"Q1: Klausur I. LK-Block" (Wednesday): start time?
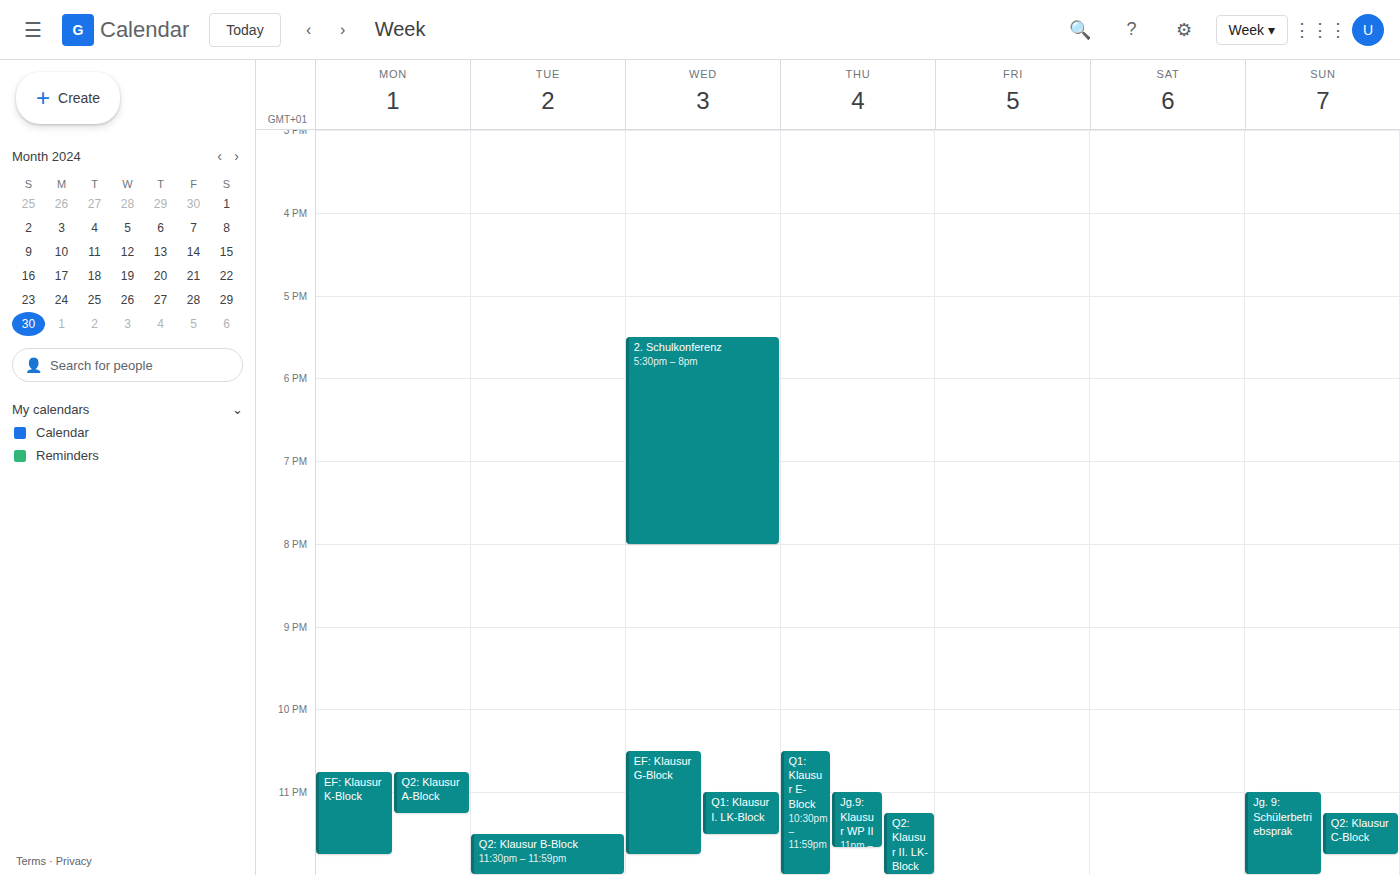
11:00 PM